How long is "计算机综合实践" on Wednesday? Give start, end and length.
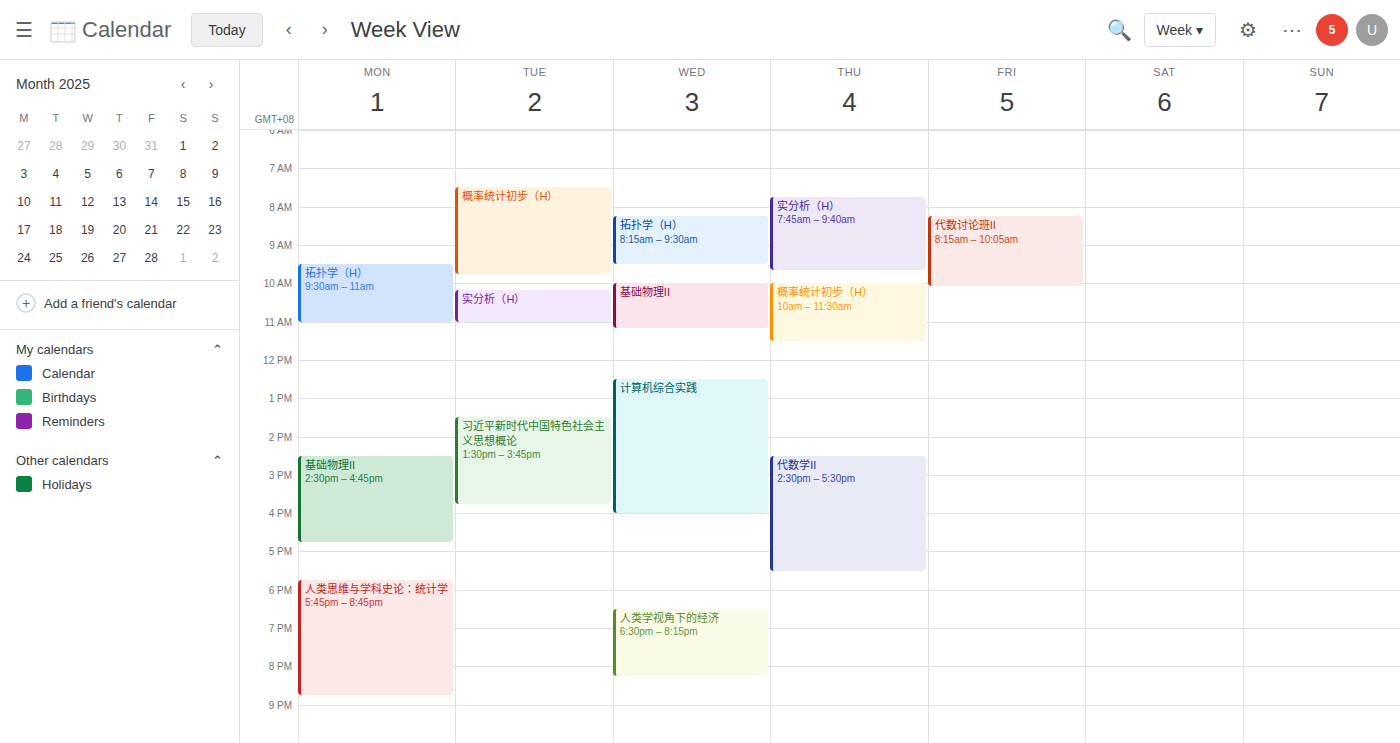
12:30 PM to 4:00 PM, 3 hours 30 minutes